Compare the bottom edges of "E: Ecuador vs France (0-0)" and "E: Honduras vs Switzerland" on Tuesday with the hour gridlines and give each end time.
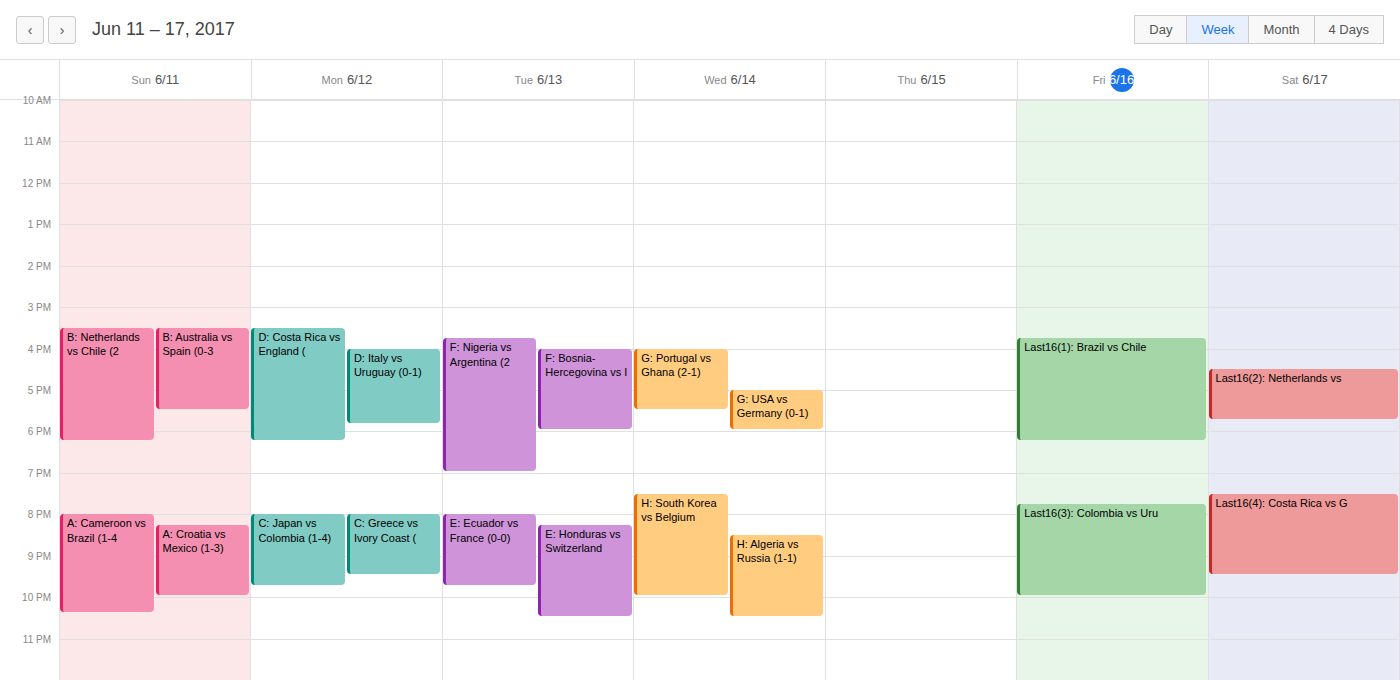
"E: Ecuador vs France (0-0)": 9:45 PM, neither: three quarters of the way from the 9 PM line to the 10 PM line. "E: Honduras vs Switzerland": 10:30 PM, halfway between the 10 PM and 11 PM lines.